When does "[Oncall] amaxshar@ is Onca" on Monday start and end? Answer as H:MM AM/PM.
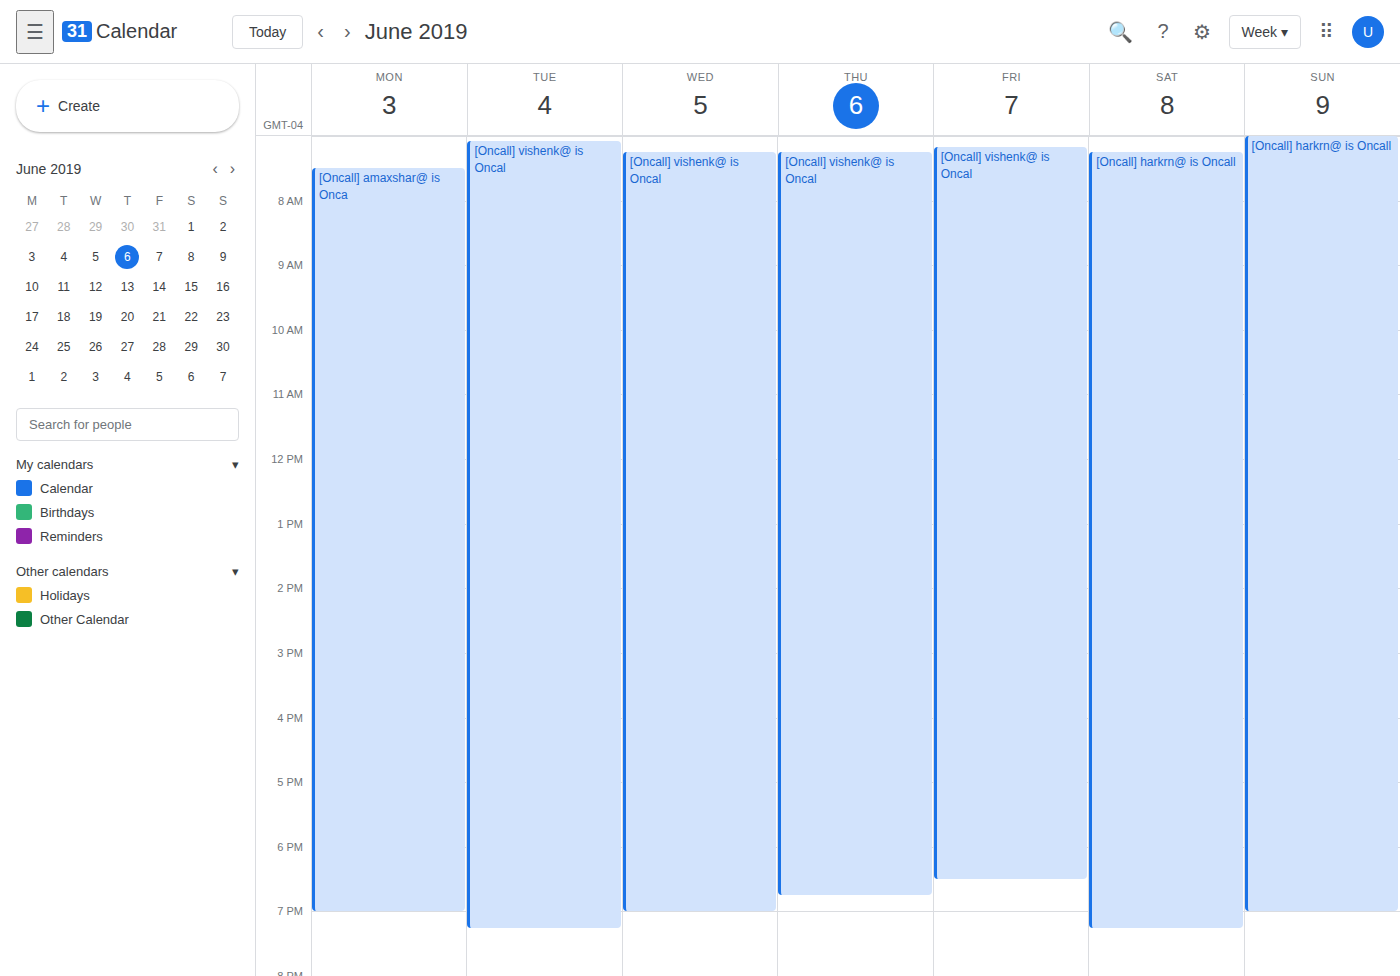
7:30 AM to 7:00 PM